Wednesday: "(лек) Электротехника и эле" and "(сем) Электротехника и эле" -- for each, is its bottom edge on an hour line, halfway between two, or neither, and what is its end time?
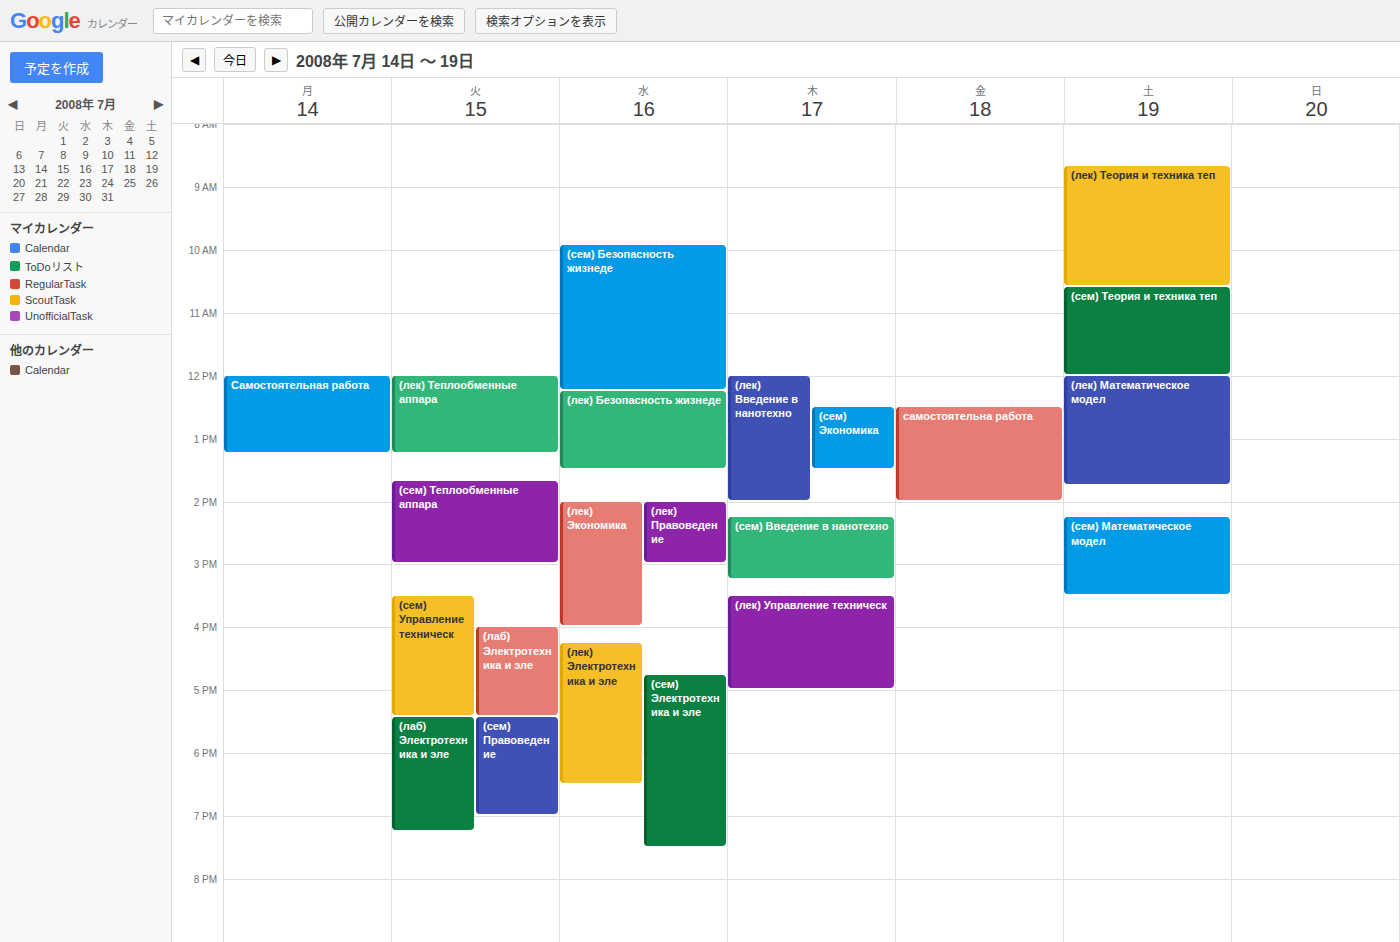
"(лек) Электротехника и эле": 6:30 PM, halfway between the 6 PM and 7 PM lines. "(сем) Электротехника и эле": 7:30 PM, halfway between the 7 PM and 8 PM lines.